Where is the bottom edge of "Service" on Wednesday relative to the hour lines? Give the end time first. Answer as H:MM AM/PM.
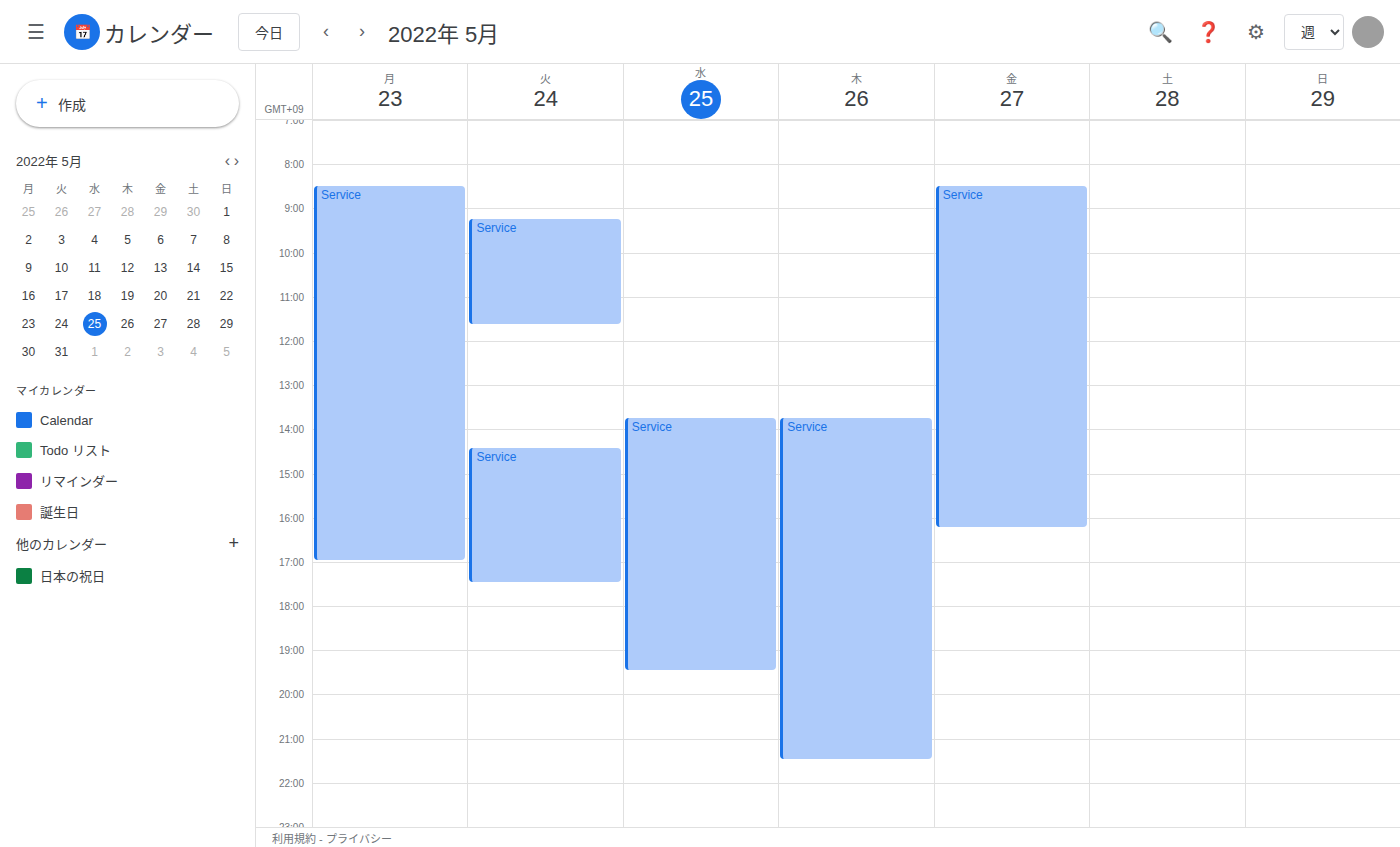
7:30 PM -- halfway between the 7 PM and 8 PM lines.